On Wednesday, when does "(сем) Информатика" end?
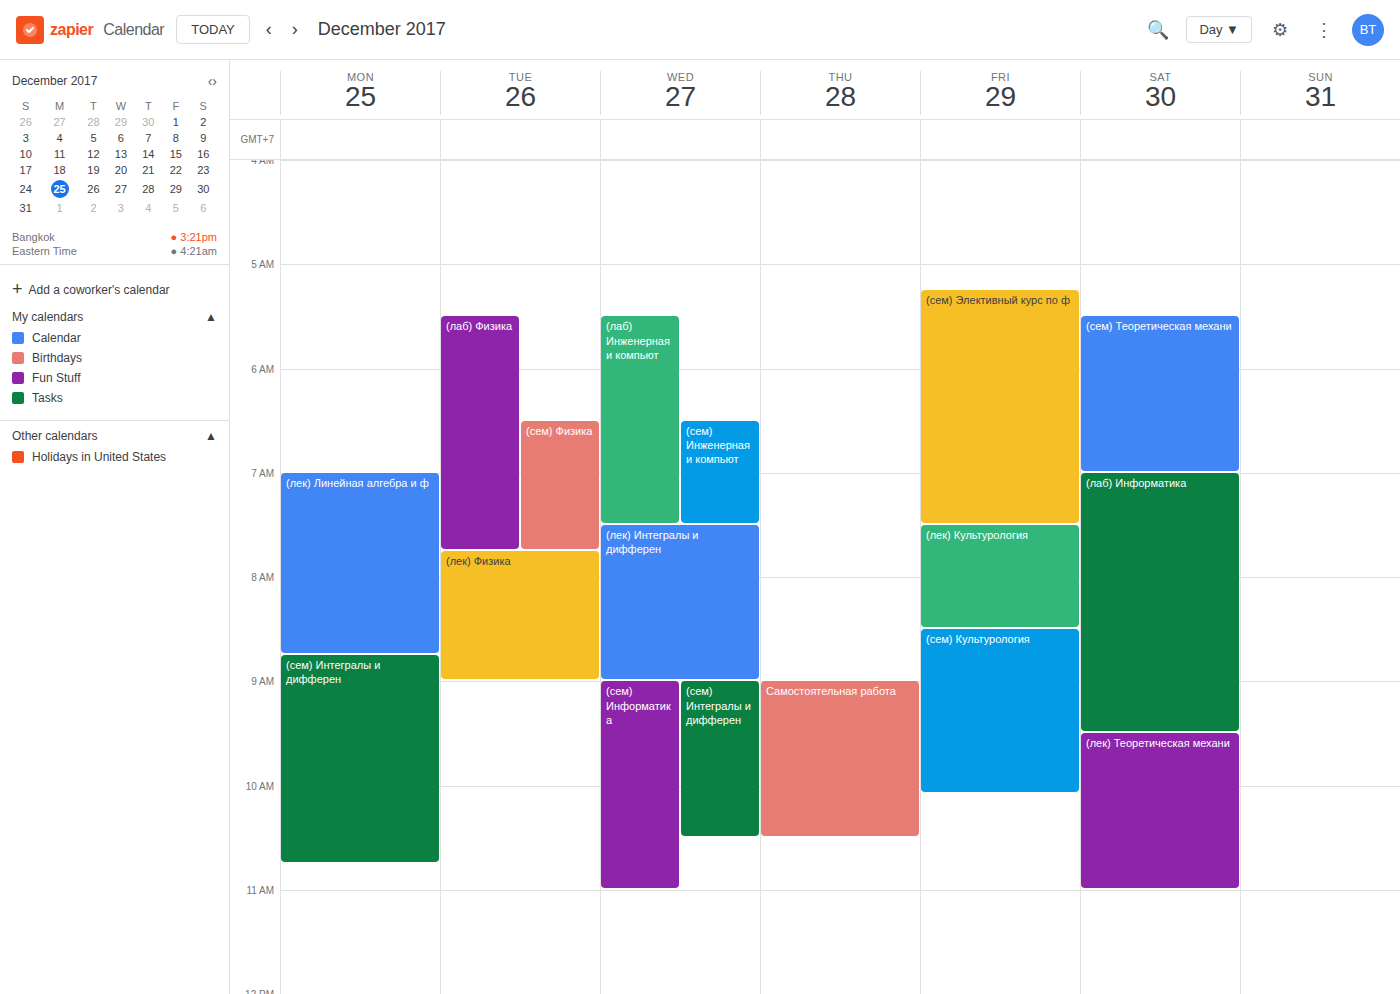
11:00